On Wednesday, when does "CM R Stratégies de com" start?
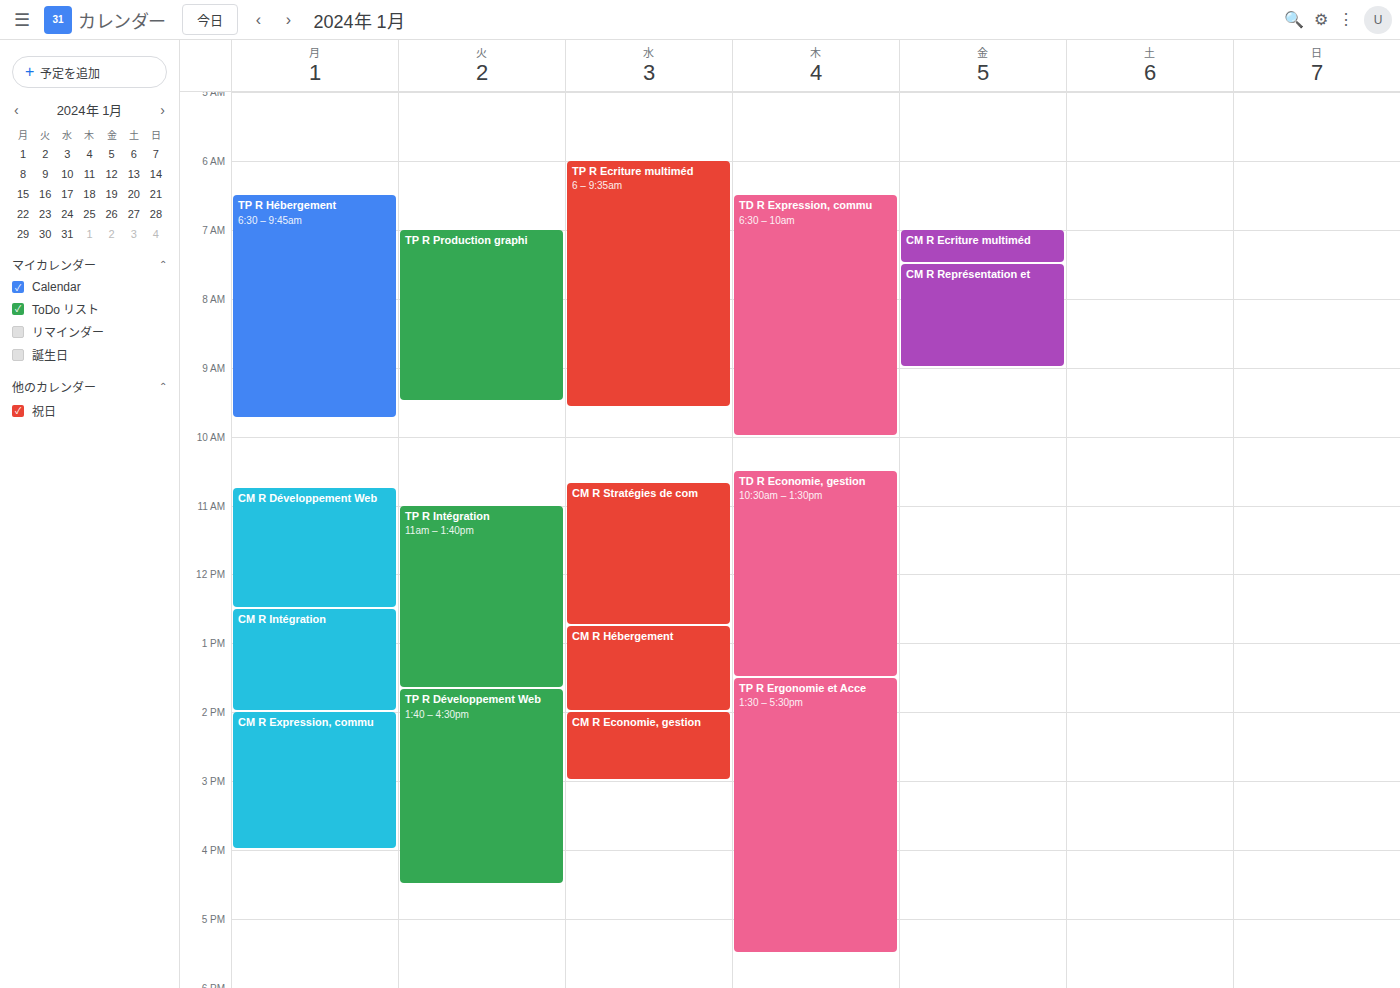
10:40 AM